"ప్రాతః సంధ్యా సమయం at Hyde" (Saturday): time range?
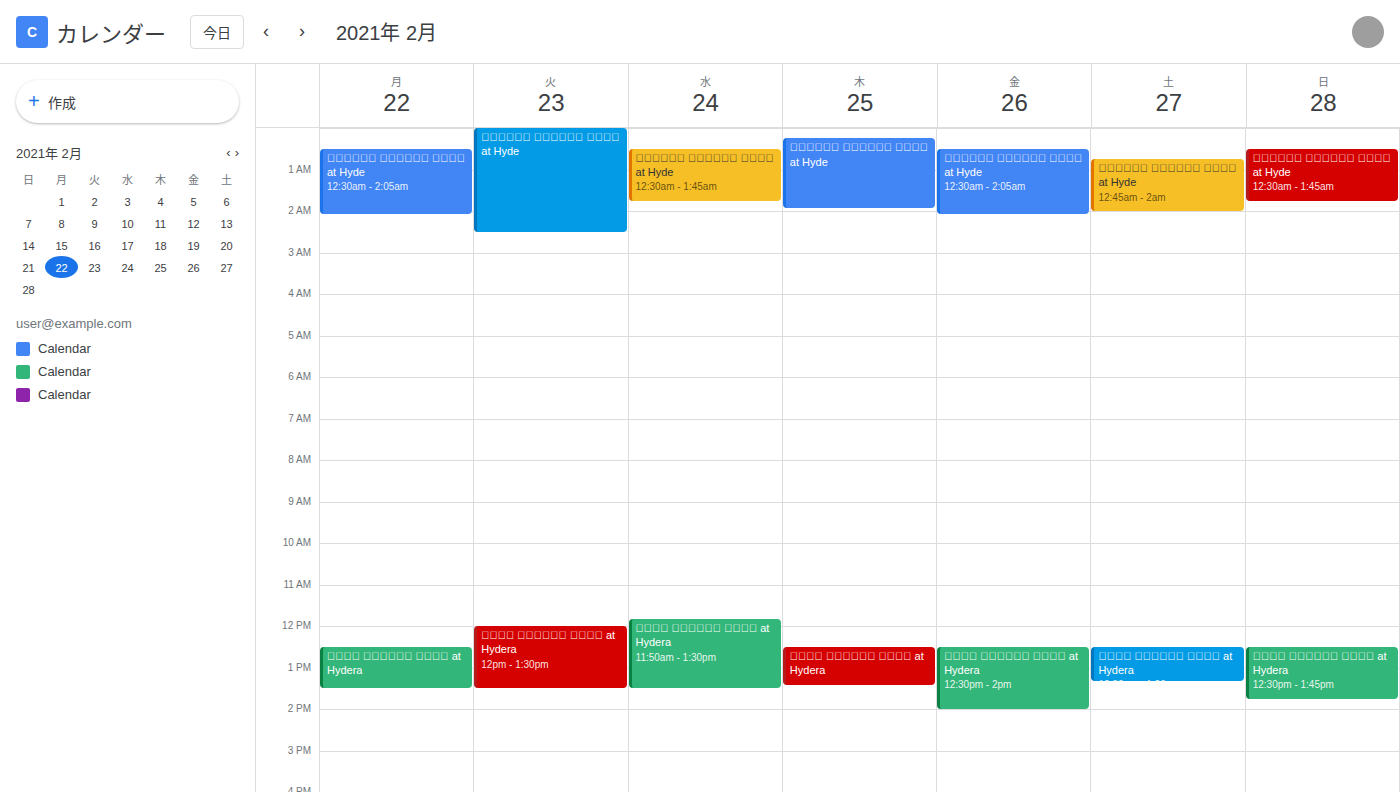
00:45 to 02:00